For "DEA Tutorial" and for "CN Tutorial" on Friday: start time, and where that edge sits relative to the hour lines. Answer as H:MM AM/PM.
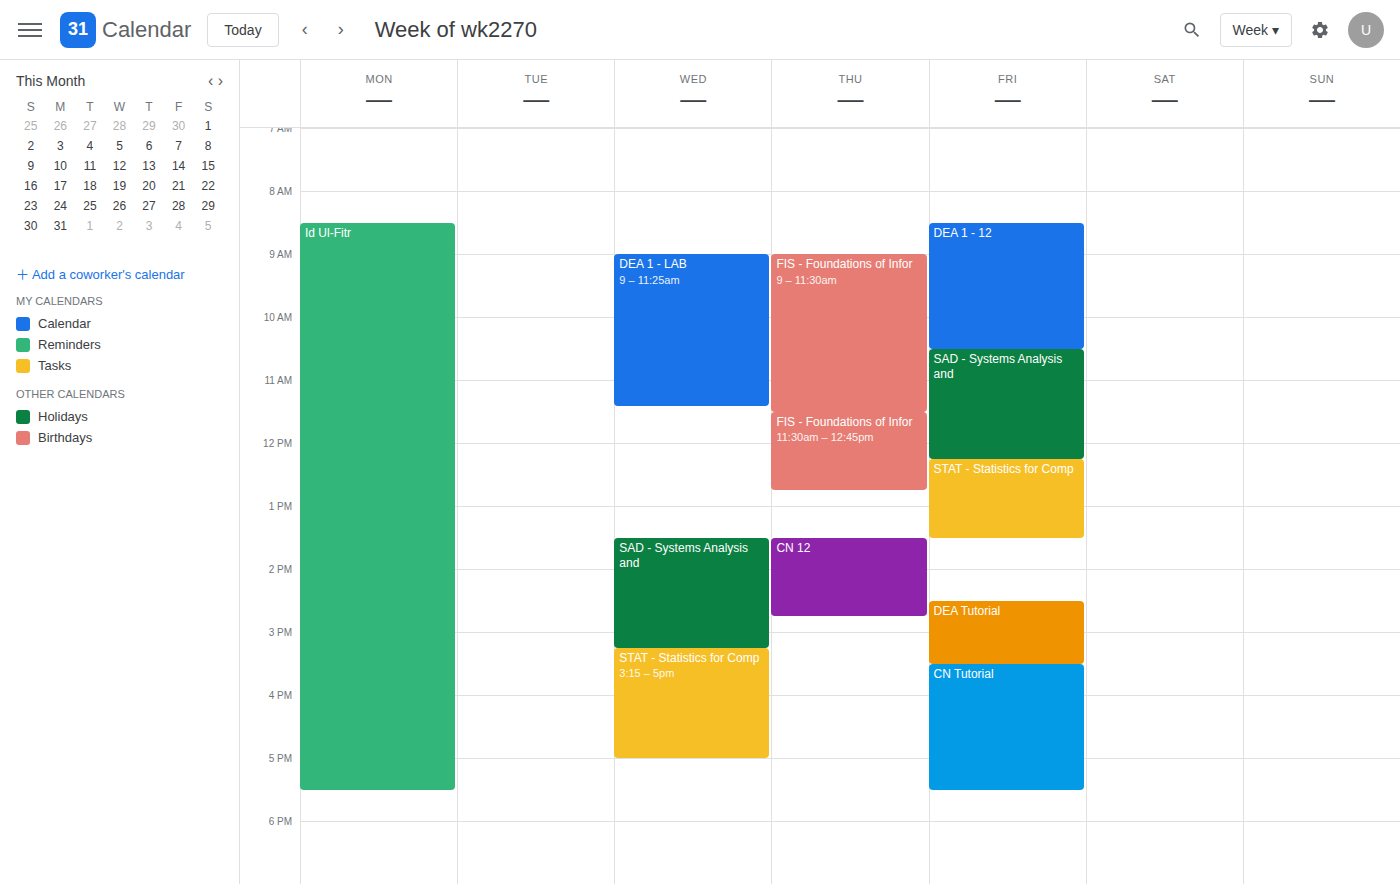
"DEA Tutorial": 2:30 PM, halfway between the 2 PM and 3 PM lines. "CN Tutorial": 3:30 PM, halfway between the 3 PM and 4 PM lines.